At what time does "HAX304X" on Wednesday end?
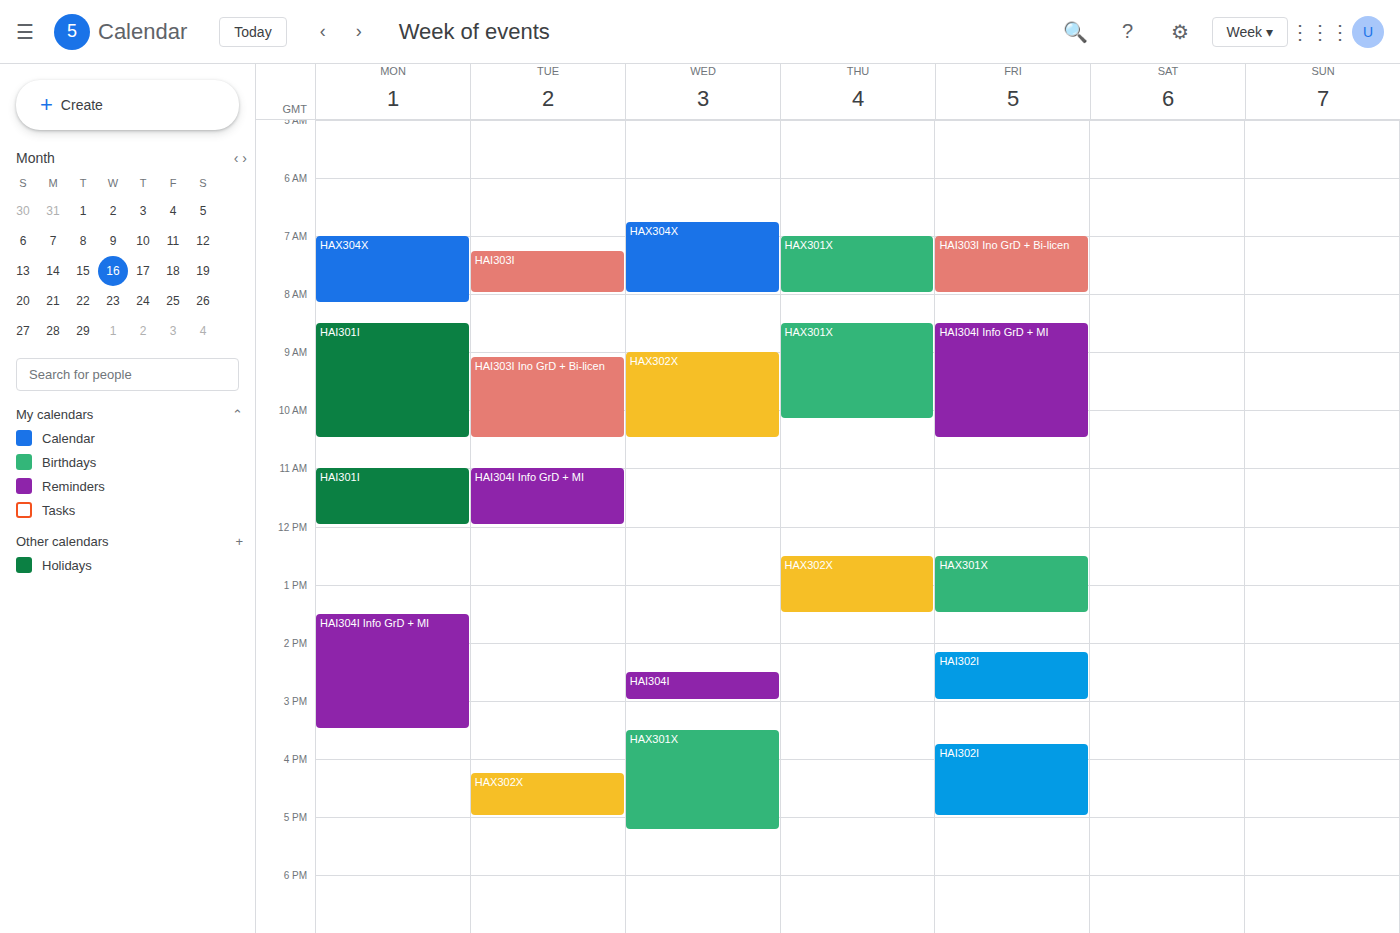
8:00 AM